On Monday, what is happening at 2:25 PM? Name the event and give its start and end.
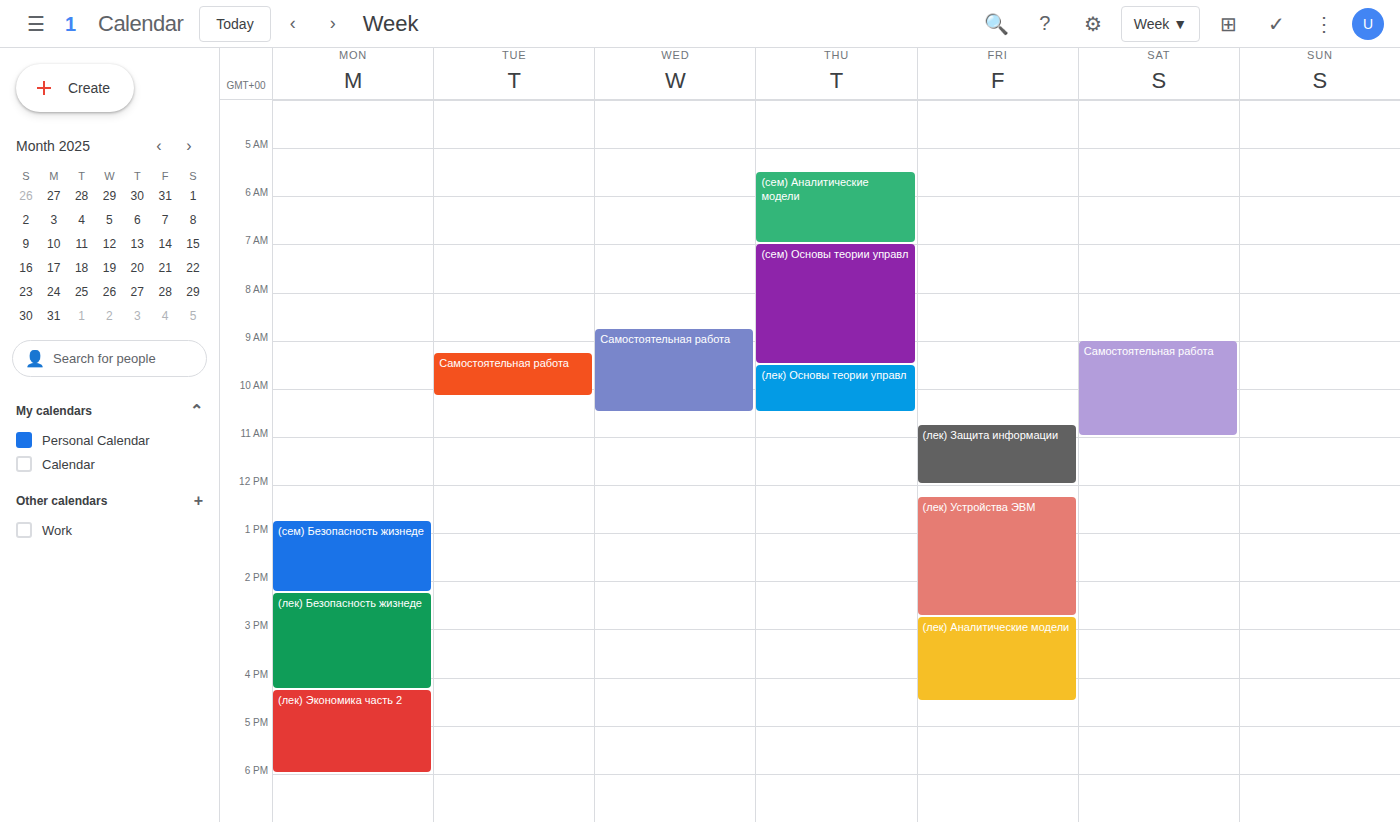
"(лек) Безопасность жизнеде", 2:15 PM to 4:15 PM